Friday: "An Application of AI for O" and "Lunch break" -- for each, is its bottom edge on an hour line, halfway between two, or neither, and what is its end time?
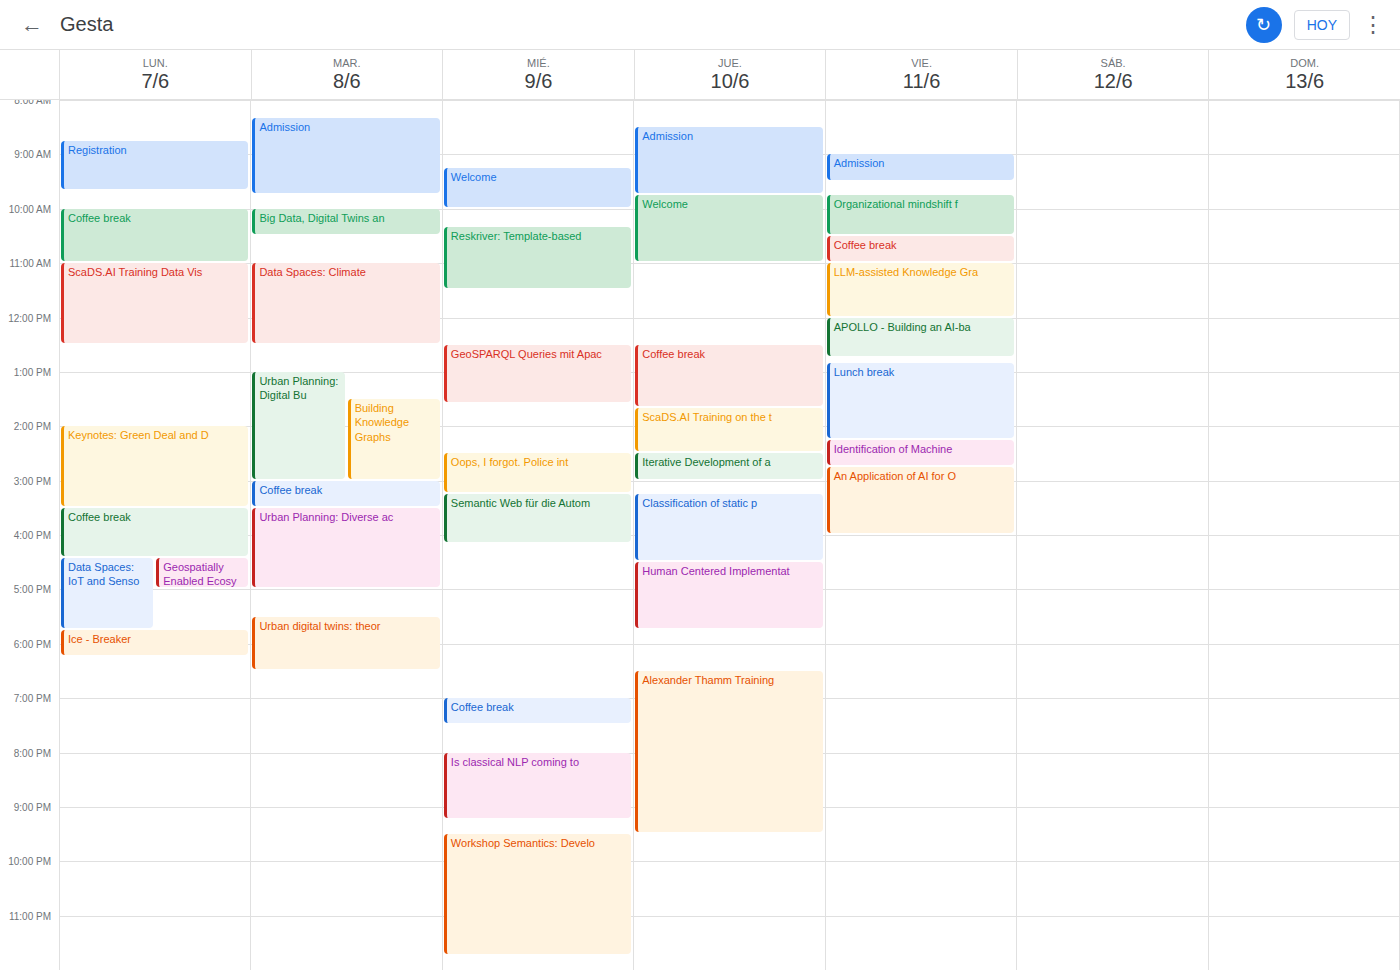
"An Application of AI for O": 4:00 PM, exactly on the 4 PM line. "Lunch break": 2:15 PM, neither: a quarter of the way from the 2 PM line to the 3 PM line.